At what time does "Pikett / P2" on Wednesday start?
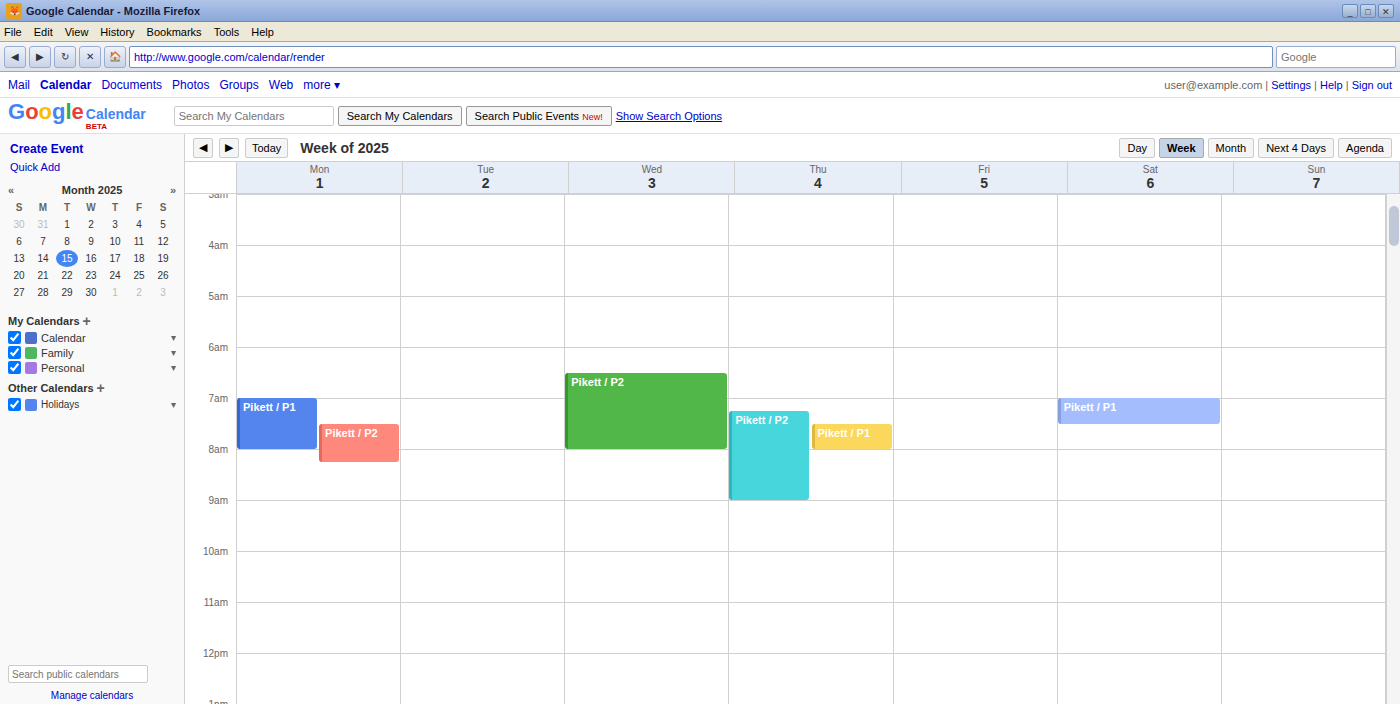
06:30